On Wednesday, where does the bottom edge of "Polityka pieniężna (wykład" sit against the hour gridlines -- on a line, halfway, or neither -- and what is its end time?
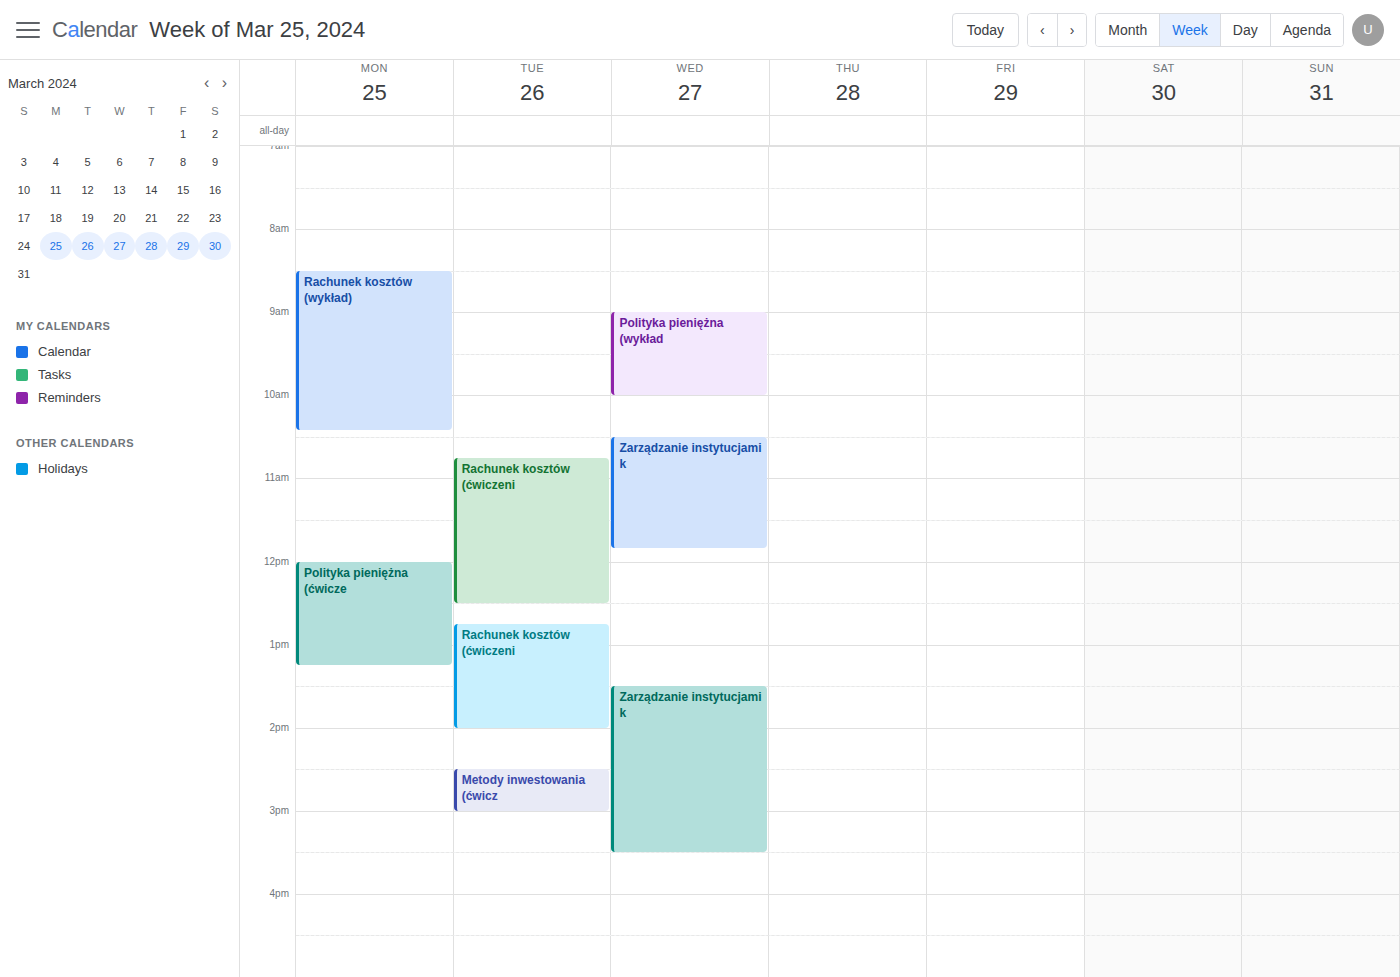
10:00 AM -- exactly on the 10 AM line.